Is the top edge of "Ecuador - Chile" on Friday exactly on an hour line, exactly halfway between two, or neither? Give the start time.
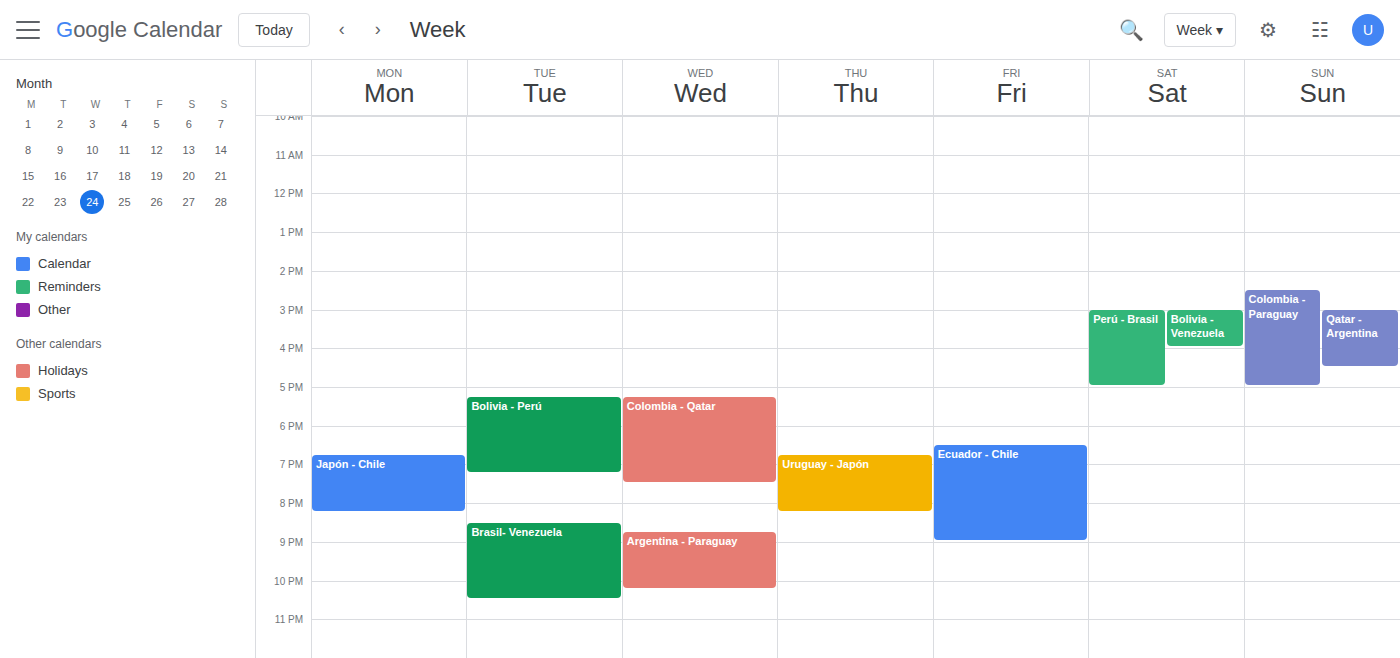
6:30 PM -- halfway between the 6 PM and 7 PM lines.